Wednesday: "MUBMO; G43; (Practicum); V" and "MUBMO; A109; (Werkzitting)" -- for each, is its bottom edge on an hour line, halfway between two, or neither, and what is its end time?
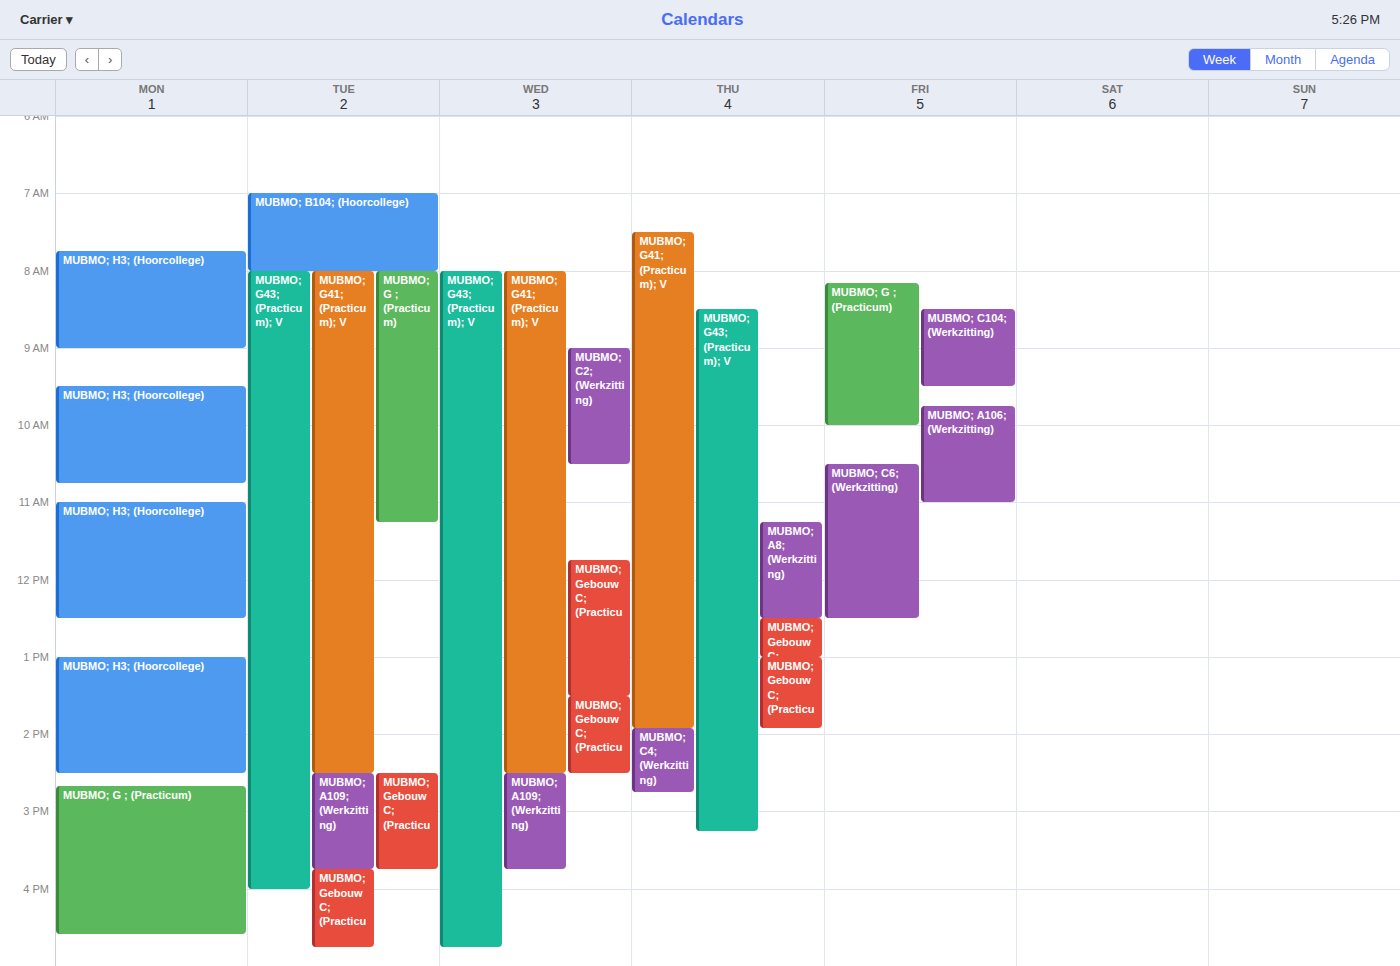
"MUBMO; G43; (Practicum); V": 4:45 PM, neither: three quarters of the way from the 4 PM line to the 5 PM line. "MUBMO; A109; (Werkzitting)": 3:45 PM, neither: three quarters of the way from the 3 PM line to the 4 PM line.